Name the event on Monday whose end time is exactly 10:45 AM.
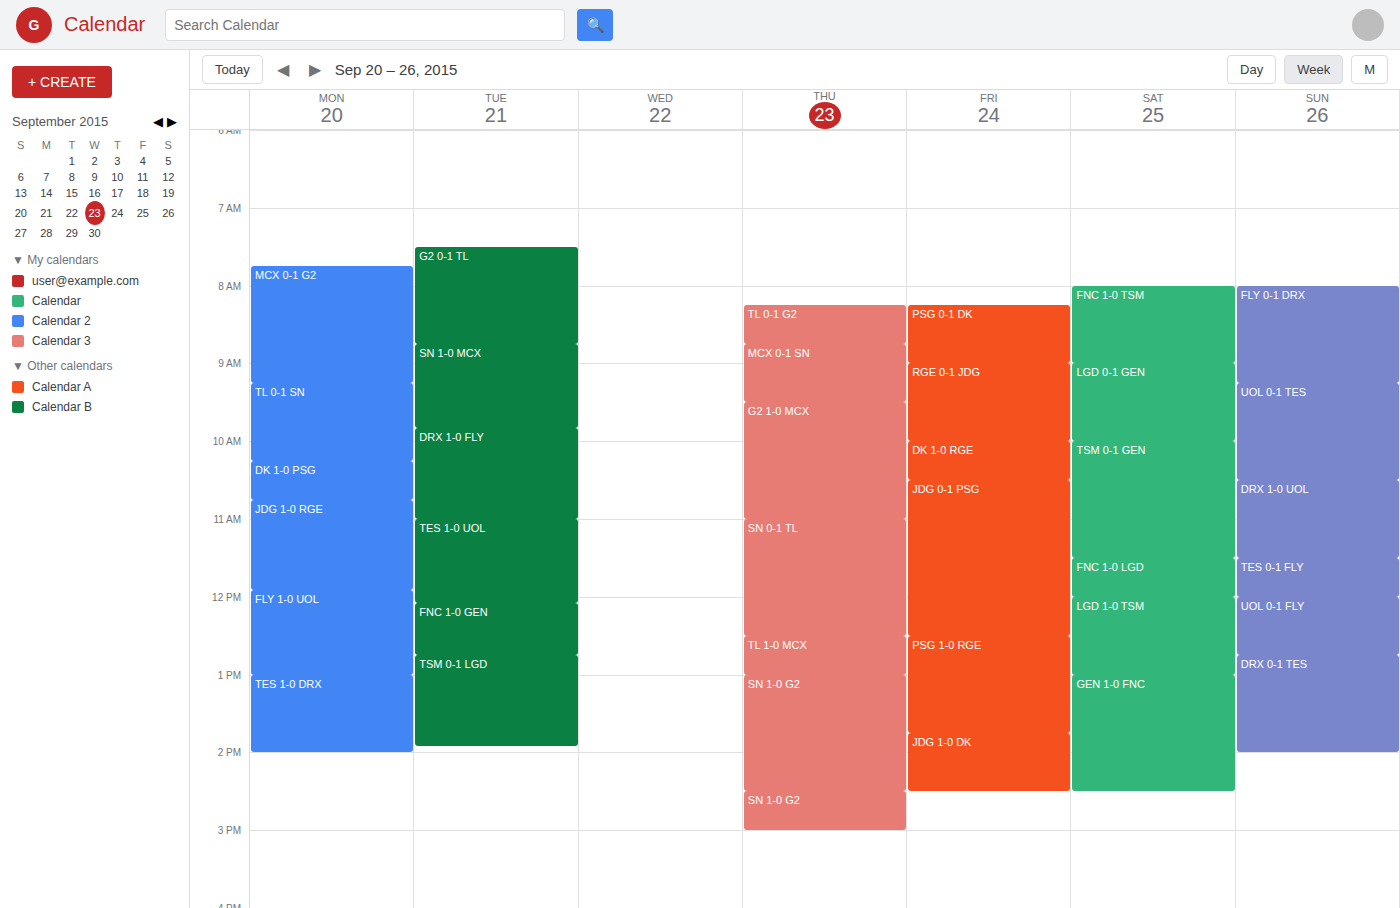
"DK 1-0 PSG"